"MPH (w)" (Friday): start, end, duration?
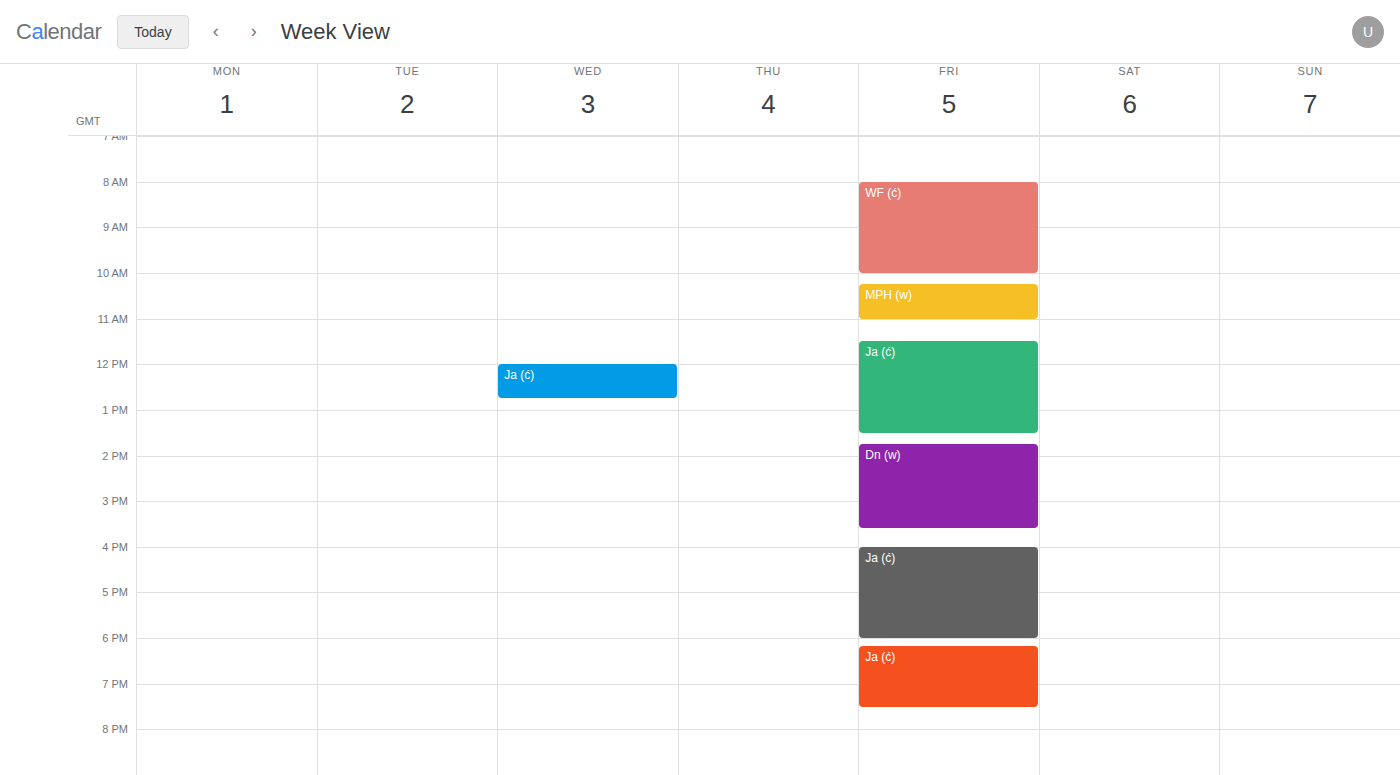
10:15 to 11:00, 45 minutes